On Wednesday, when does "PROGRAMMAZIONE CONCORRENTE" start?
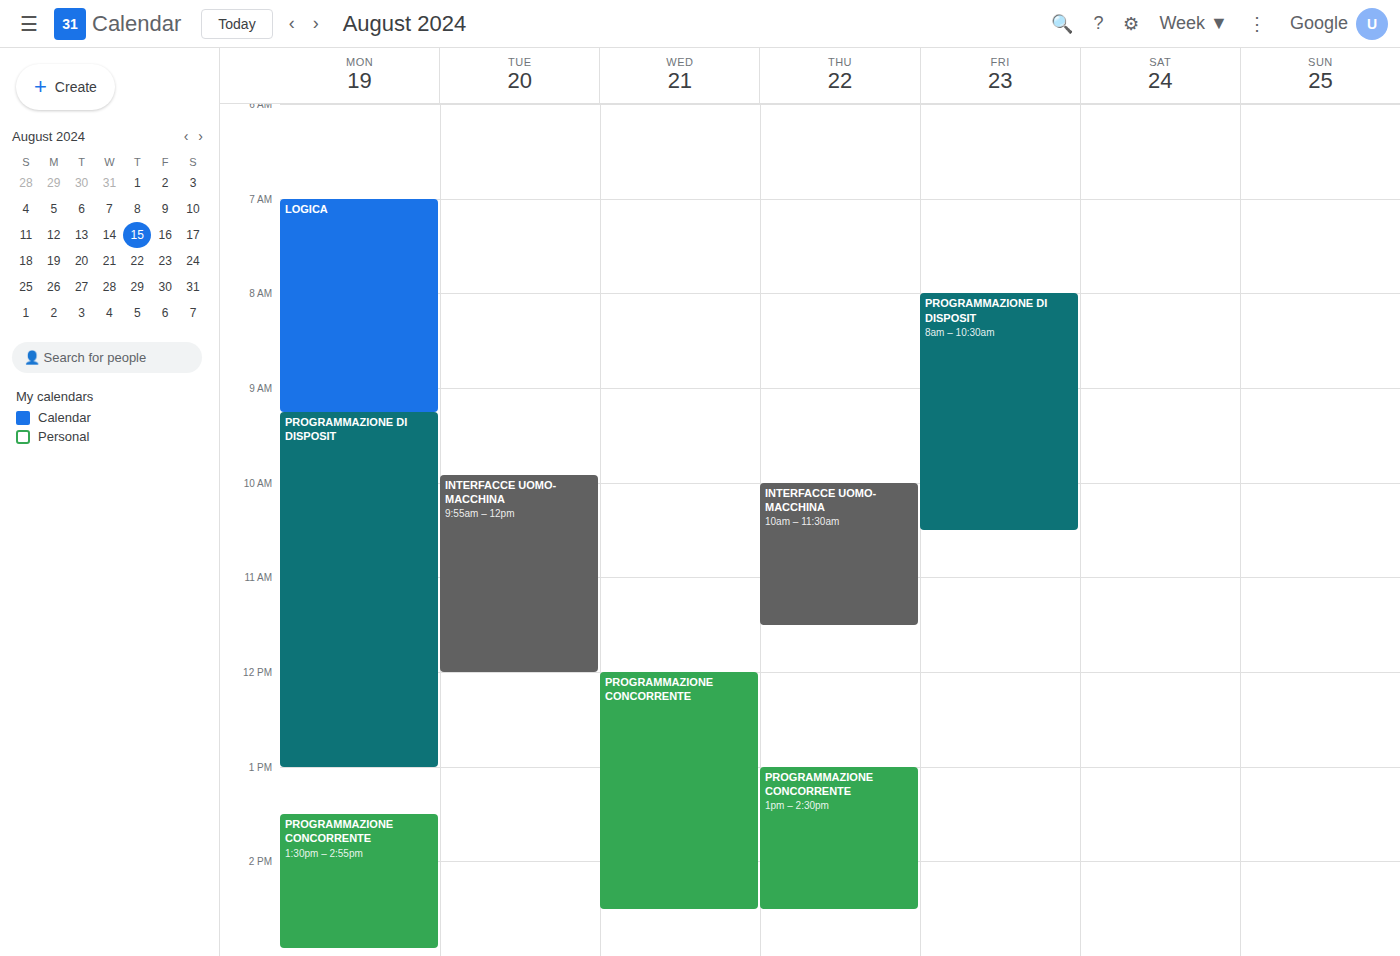
12:00